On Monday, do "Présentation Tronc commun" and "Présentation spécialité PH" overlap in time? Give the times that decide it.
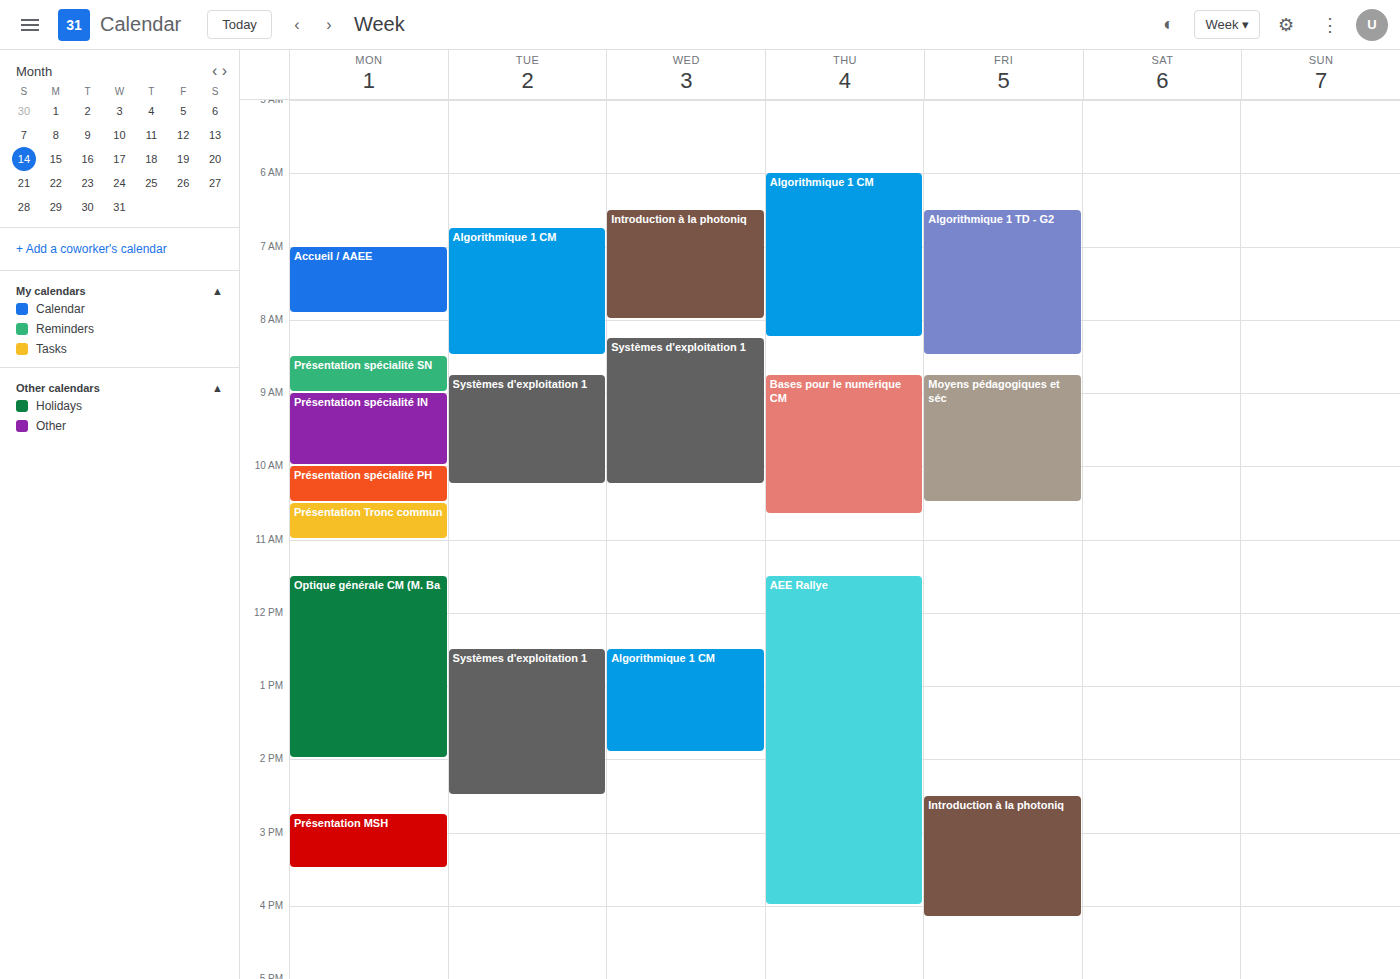
"Présentation spécialité PH" ends at 10:30 AM, exactly when "Présentation Tronc commun" starts -- they touch but do not overlap.